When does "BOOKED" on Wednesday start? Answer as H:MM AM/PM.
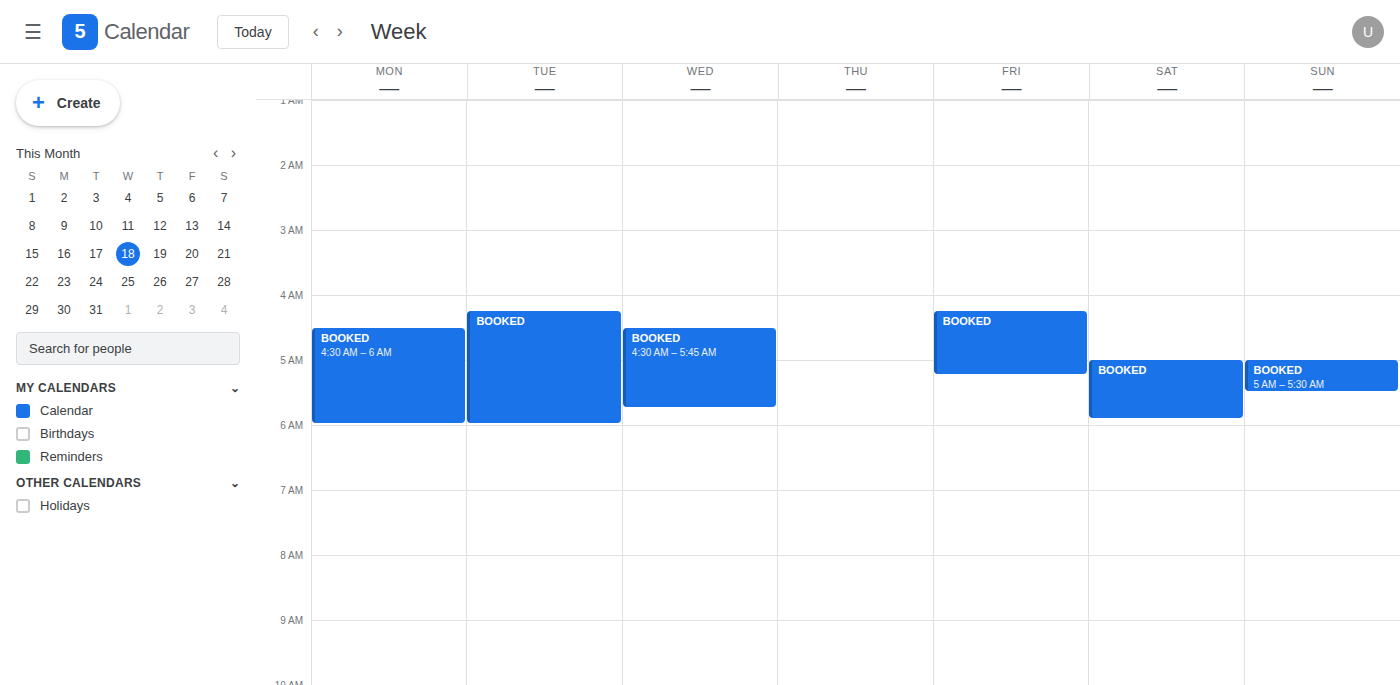
4:30 AM